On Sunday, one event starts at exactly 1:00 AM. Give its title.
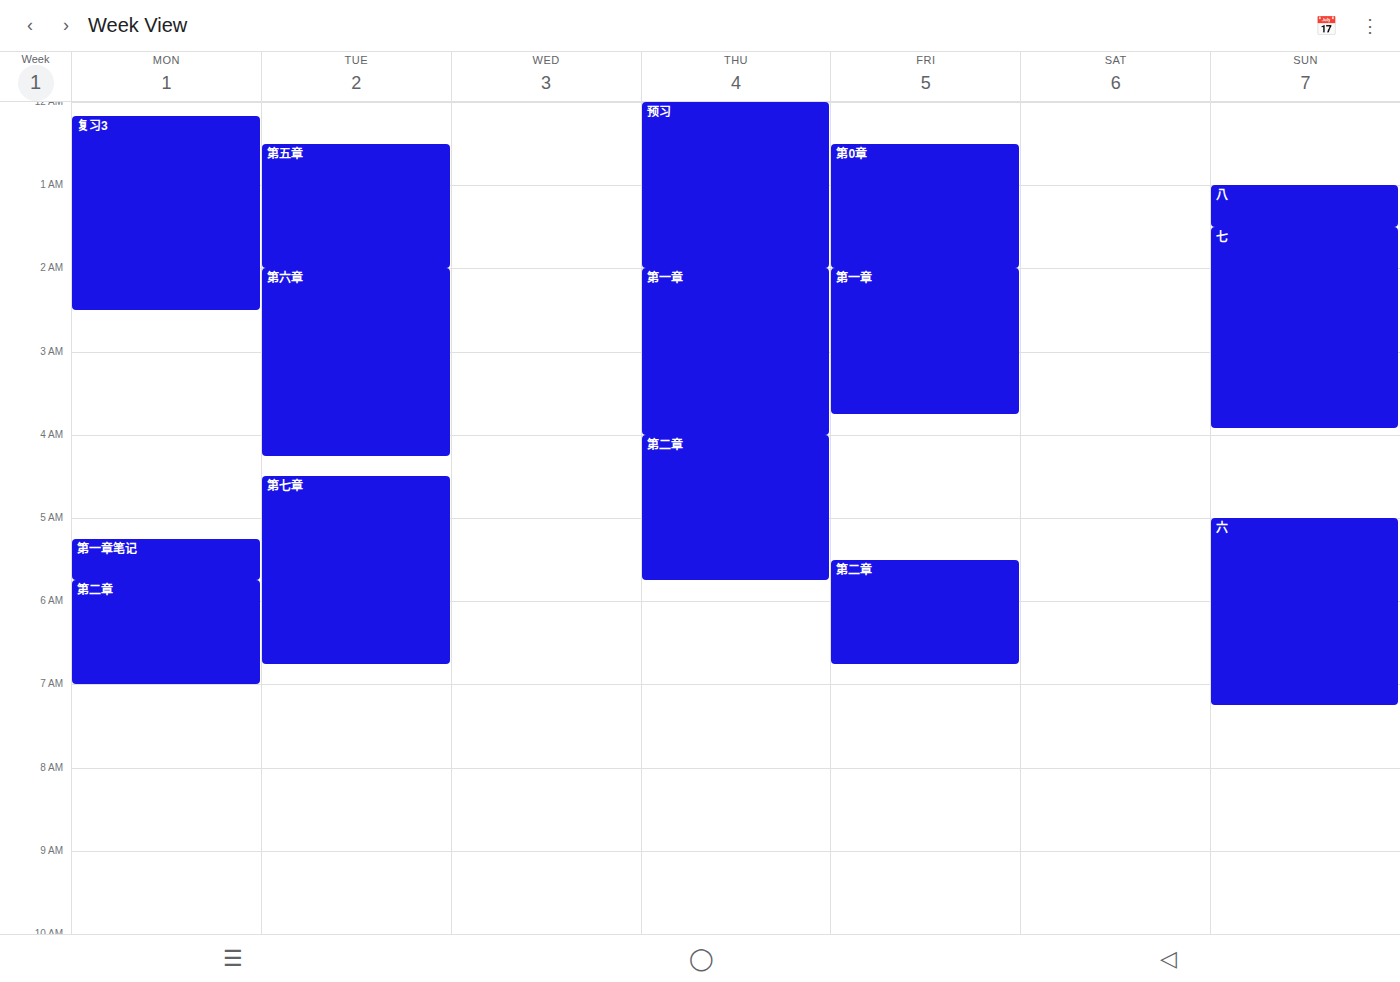
"八"